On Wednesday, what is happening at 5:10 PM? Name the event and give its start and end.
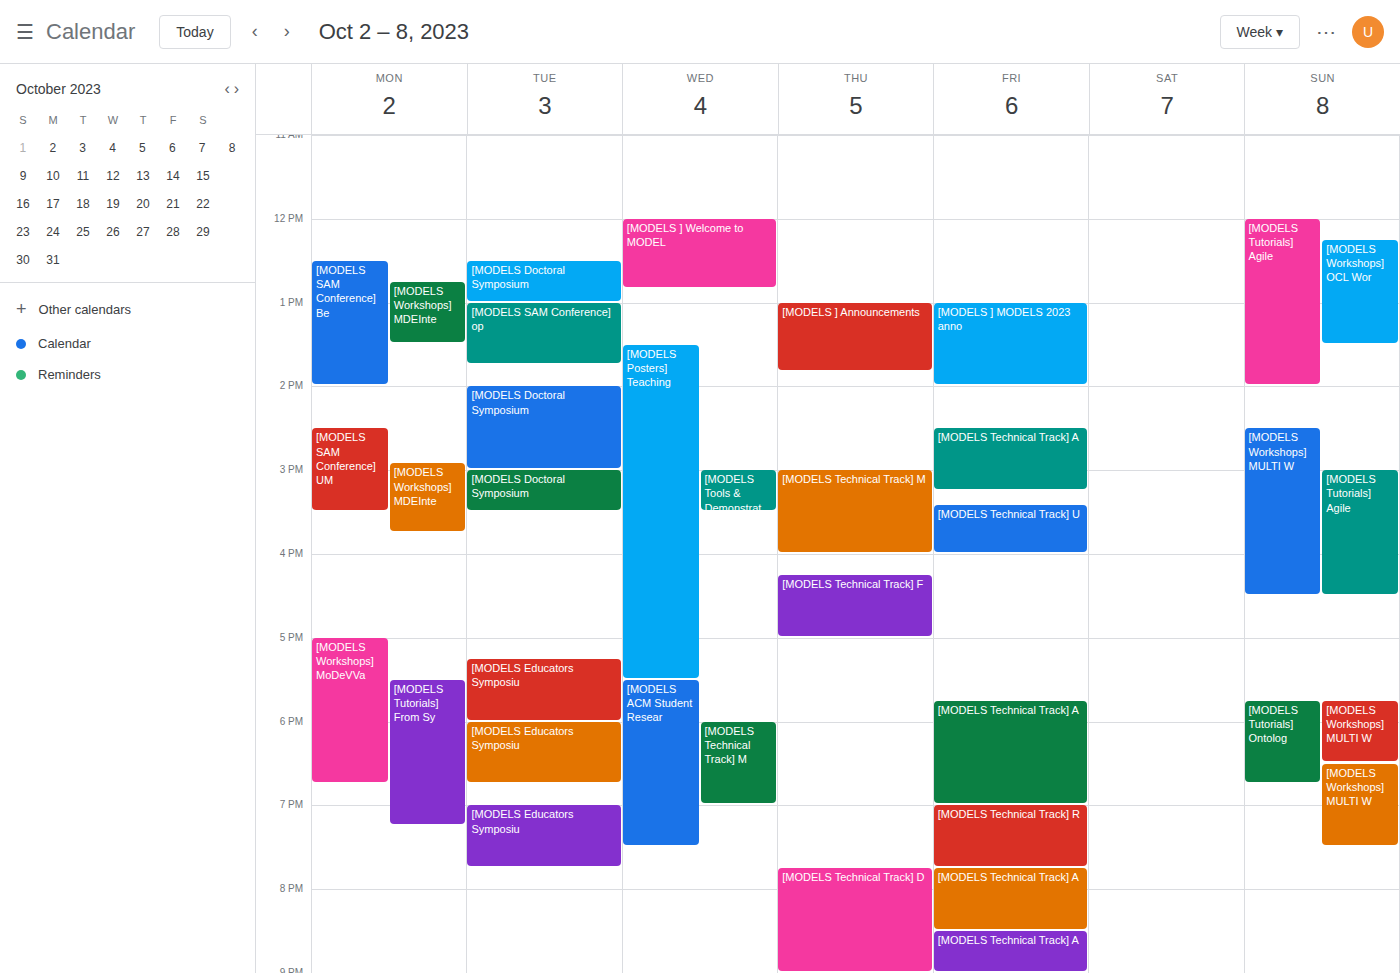
"[MODELS Posters] Teaching", 1:30 PM to 5:30 PM